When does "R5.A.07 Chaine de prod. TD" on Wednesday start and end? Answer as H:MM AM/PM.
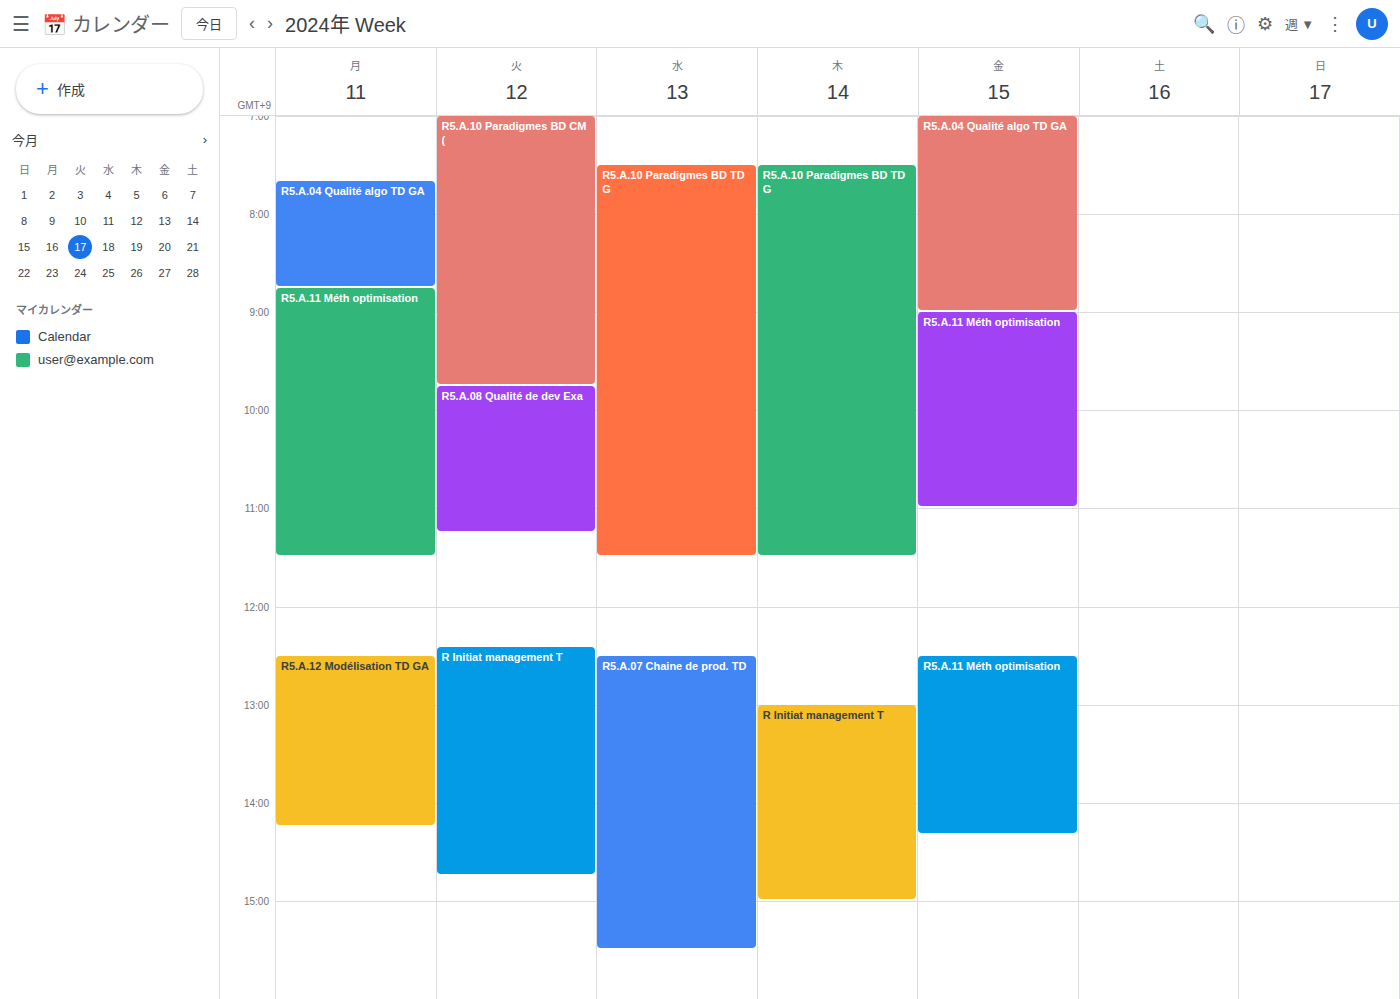
12:30 PM to 3:30 PM